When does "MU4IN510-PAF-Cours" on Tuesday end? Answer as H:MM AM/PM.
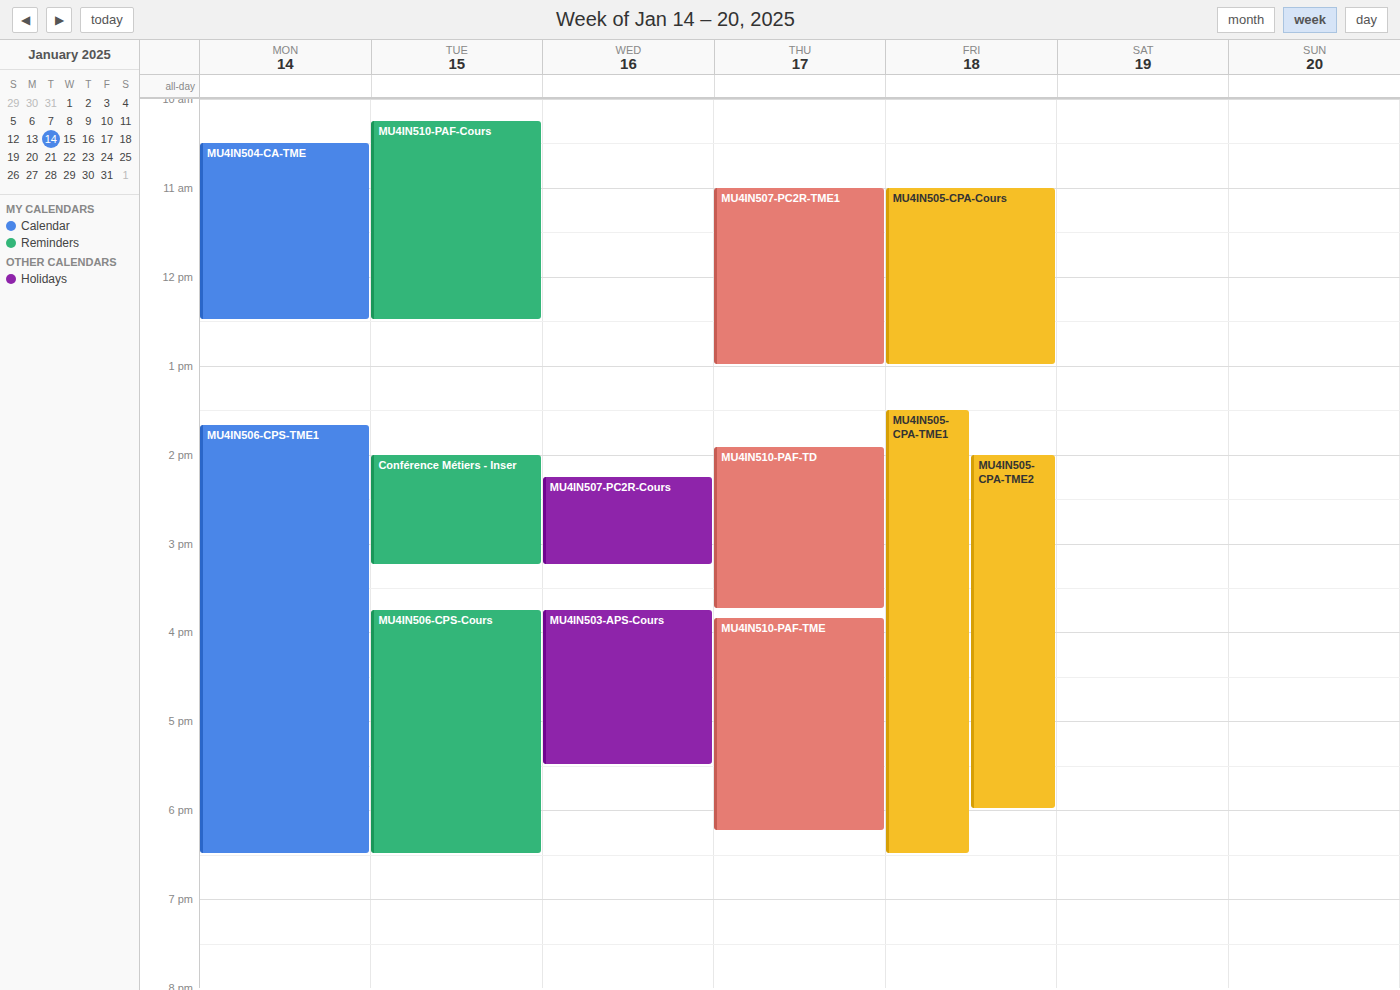
12:30 PM